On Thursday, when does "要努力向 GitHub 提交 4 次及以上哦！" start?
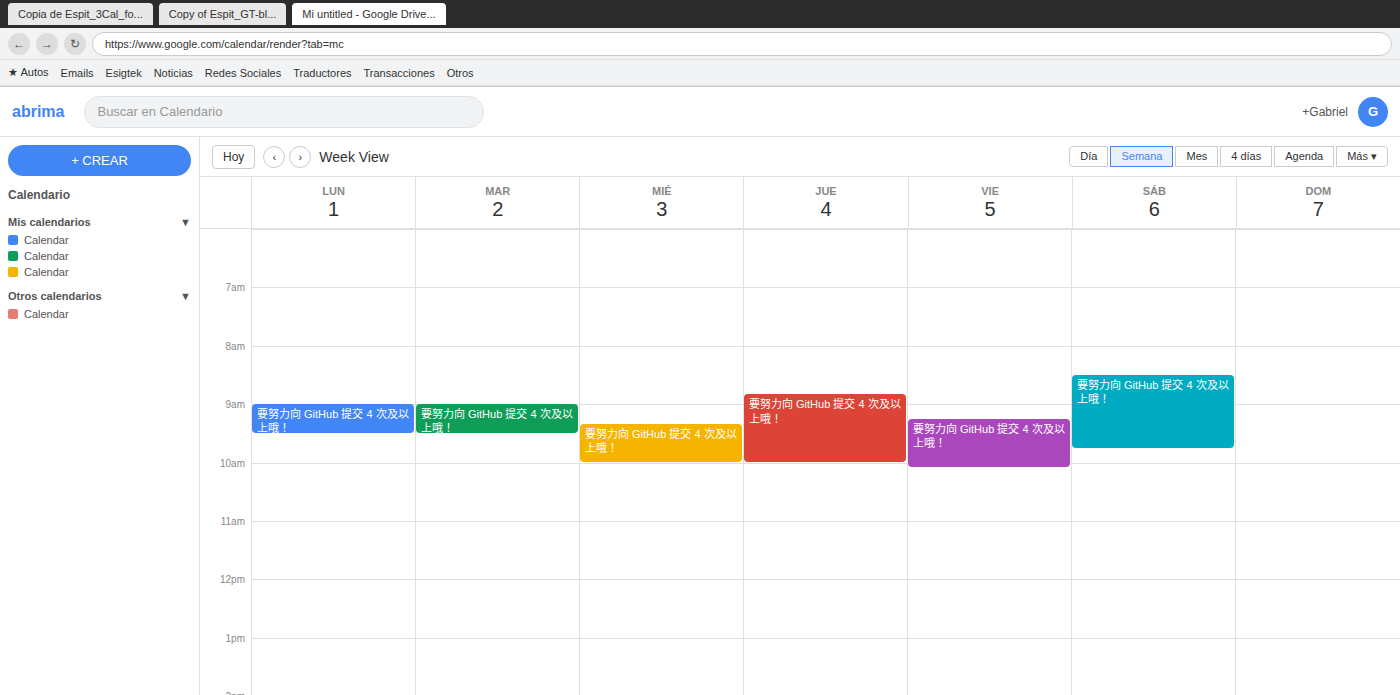
8:50 AM